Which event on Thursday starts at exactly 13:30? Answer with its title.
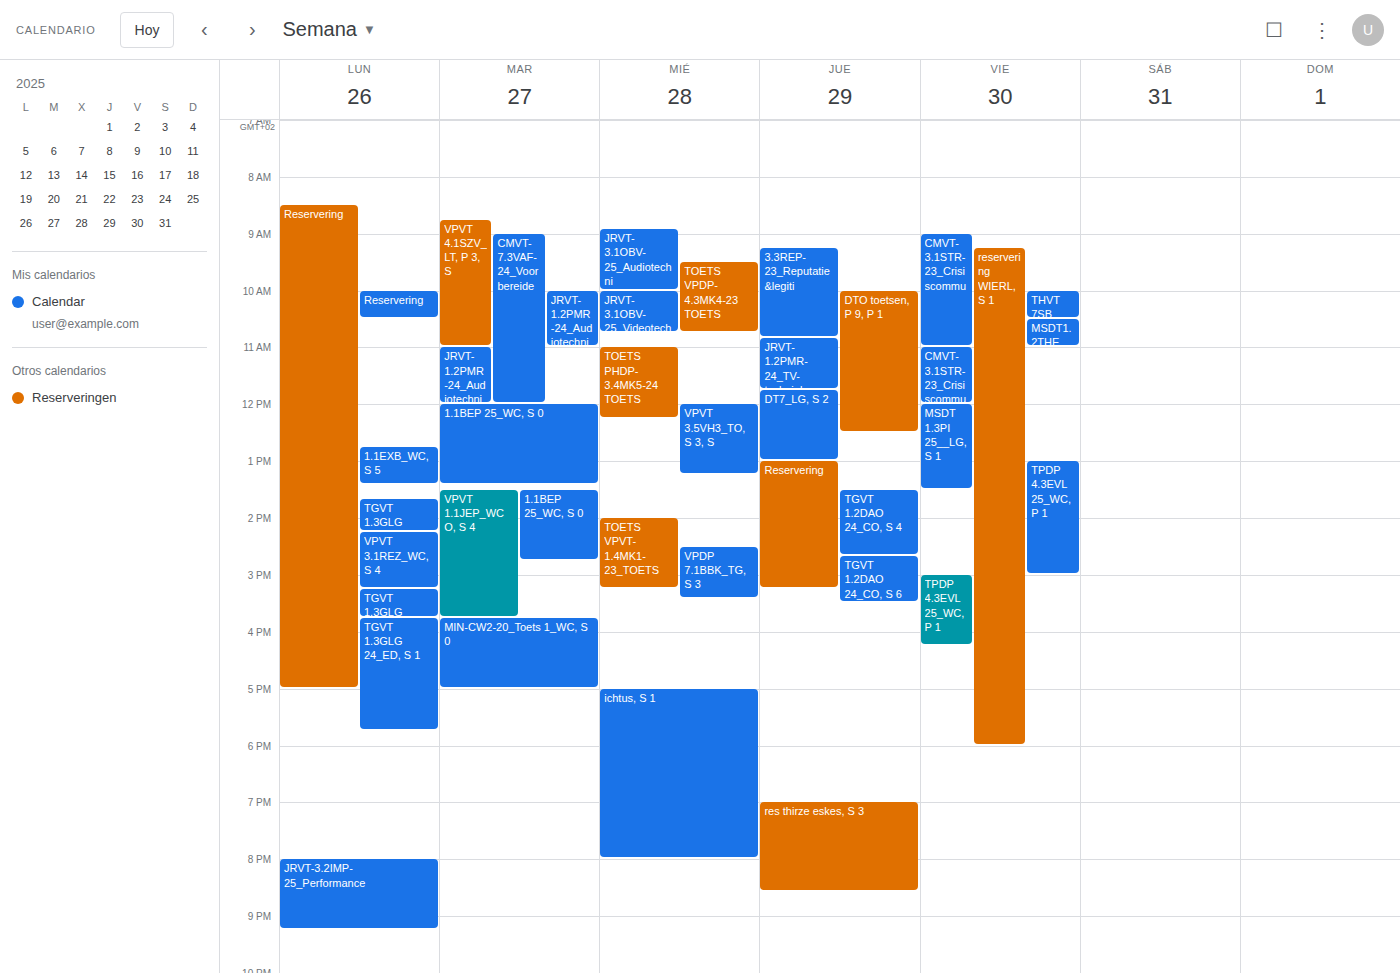
"TGVT 1.2DAO 24_CO, S 4"